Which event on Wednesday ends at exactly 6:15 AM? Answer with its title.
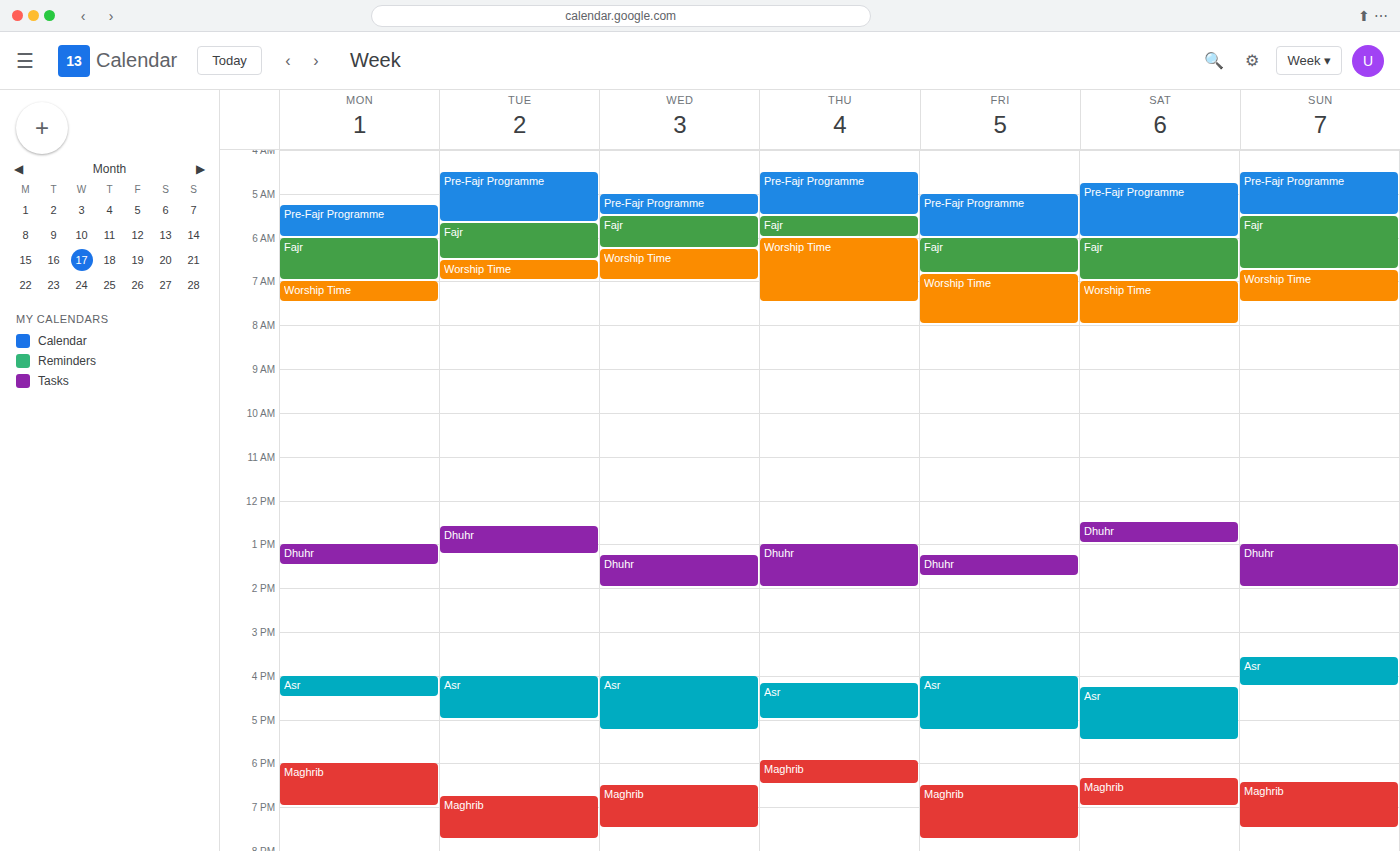
"Fajr"